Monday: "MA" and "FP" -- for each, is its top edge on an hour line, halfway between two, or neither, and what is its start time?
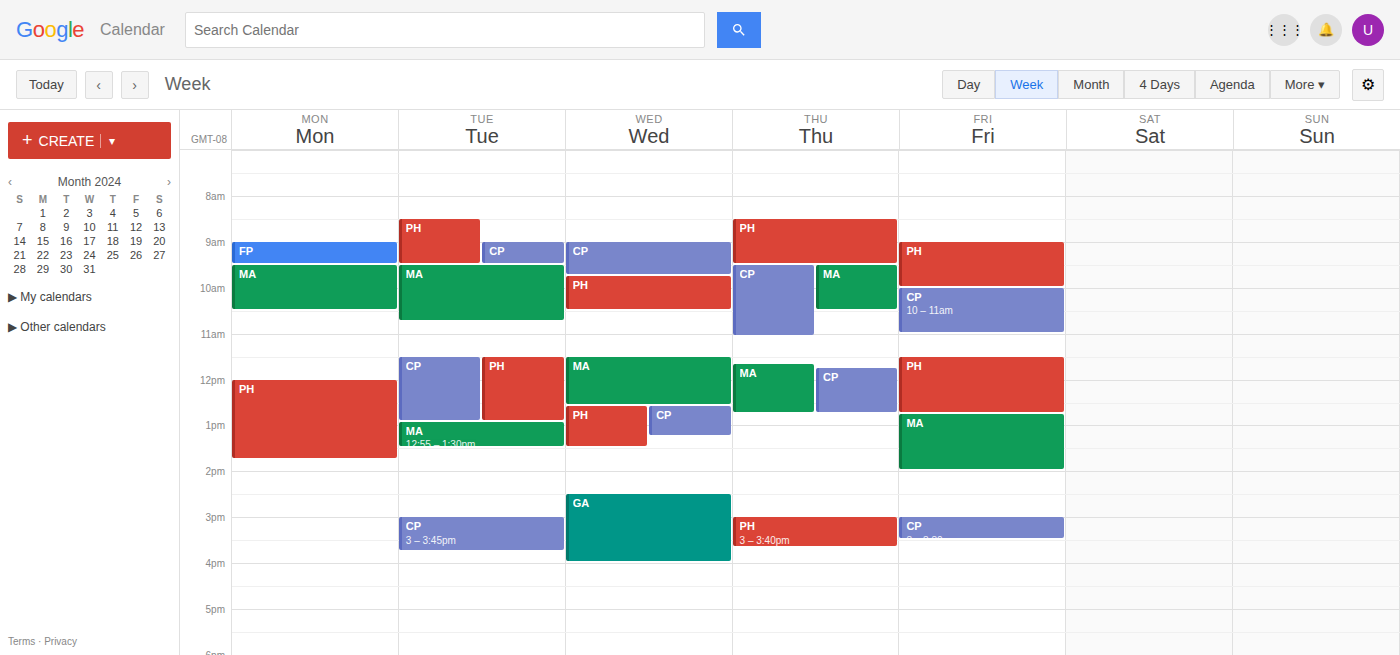
"MA": 09:30, halfway between the 09:00 and 10:00 lines. "FP": 09:00, exactly on the 09:00 line.